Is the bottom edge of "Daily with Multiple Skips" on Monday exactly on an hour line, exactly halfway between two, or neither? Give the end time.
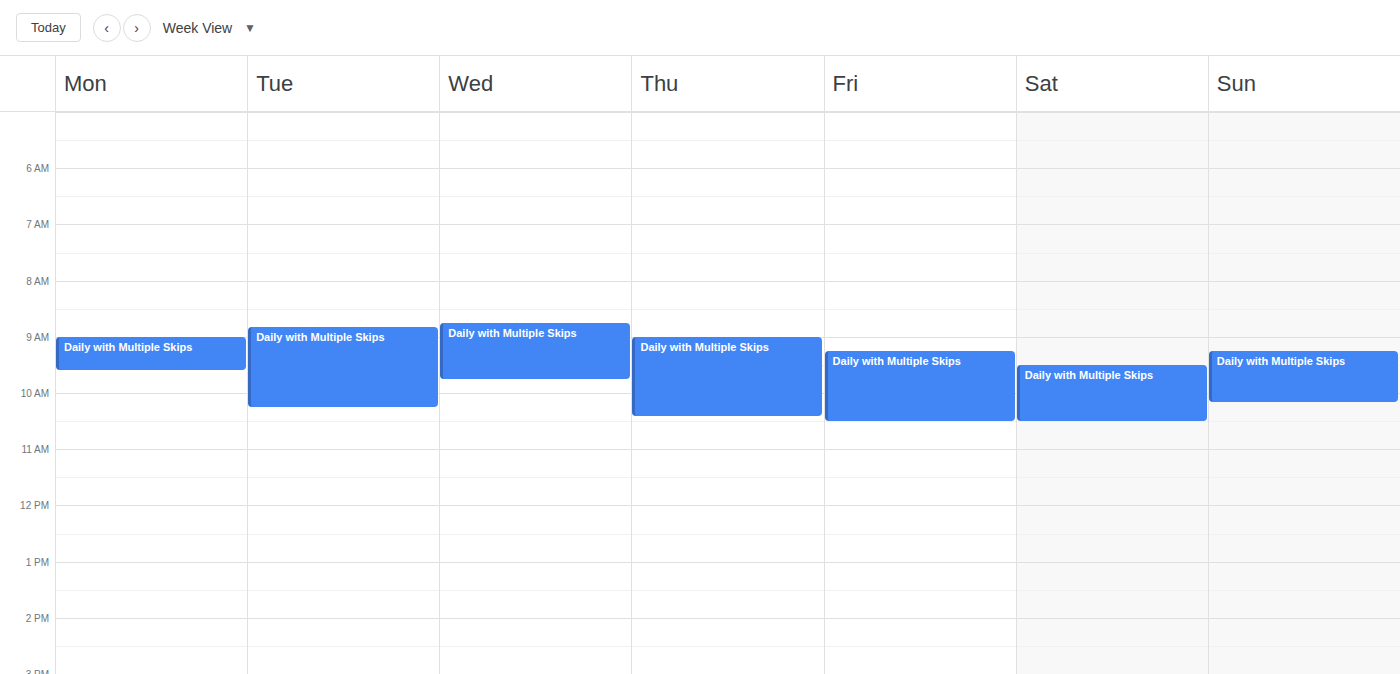
09:35 -- neither: 35 minutes below the 09:00 line and 25 minutes above the 10:00 line.